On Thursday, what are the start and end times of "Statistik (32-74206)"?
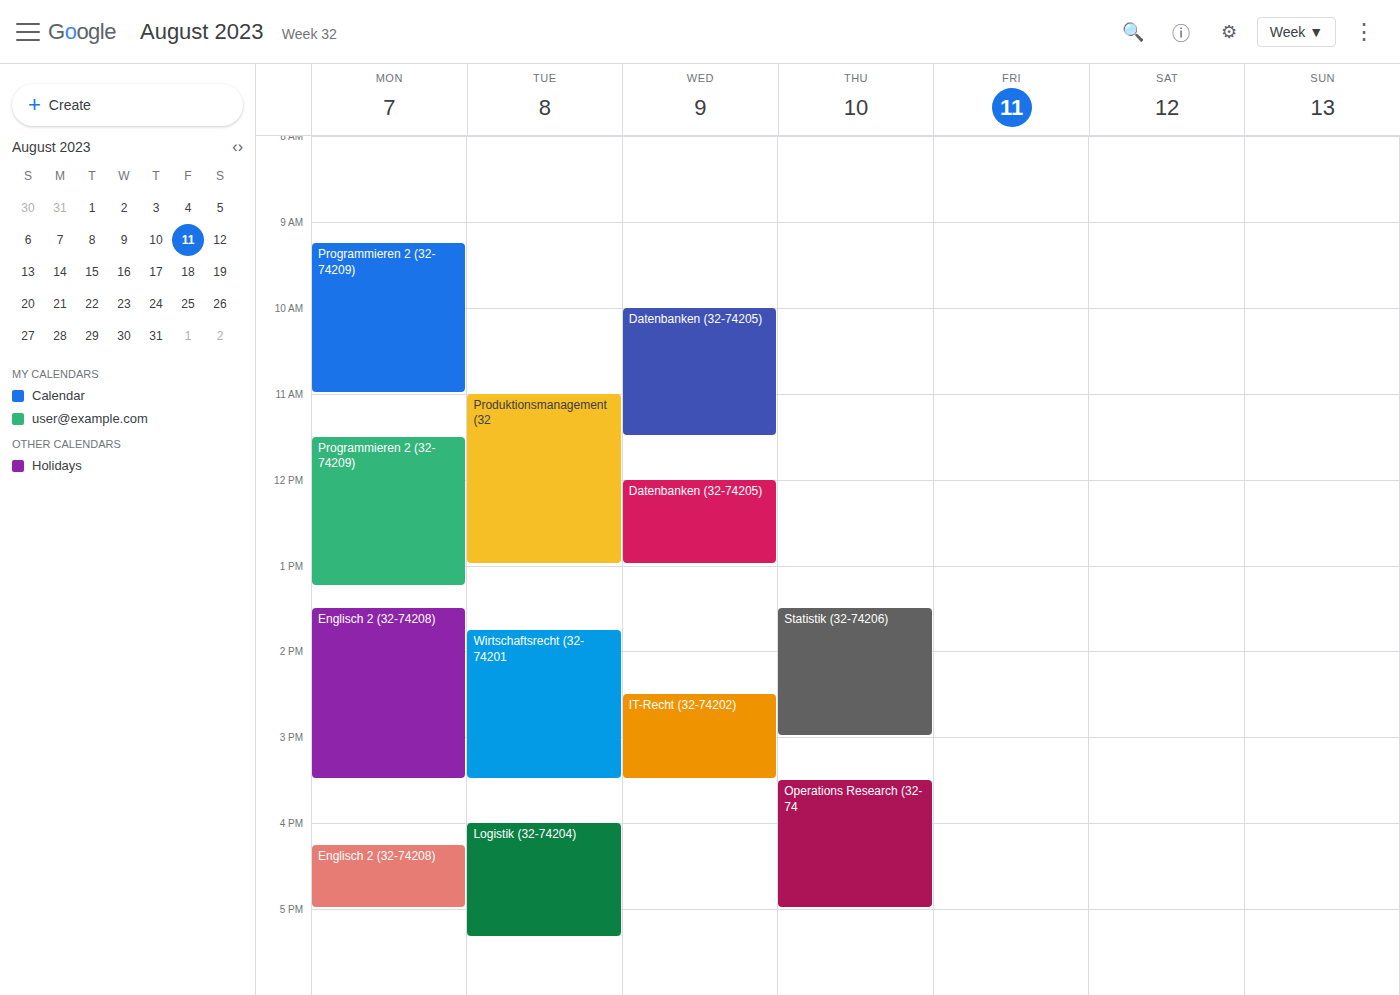
1:30 PM to 3:00 PM